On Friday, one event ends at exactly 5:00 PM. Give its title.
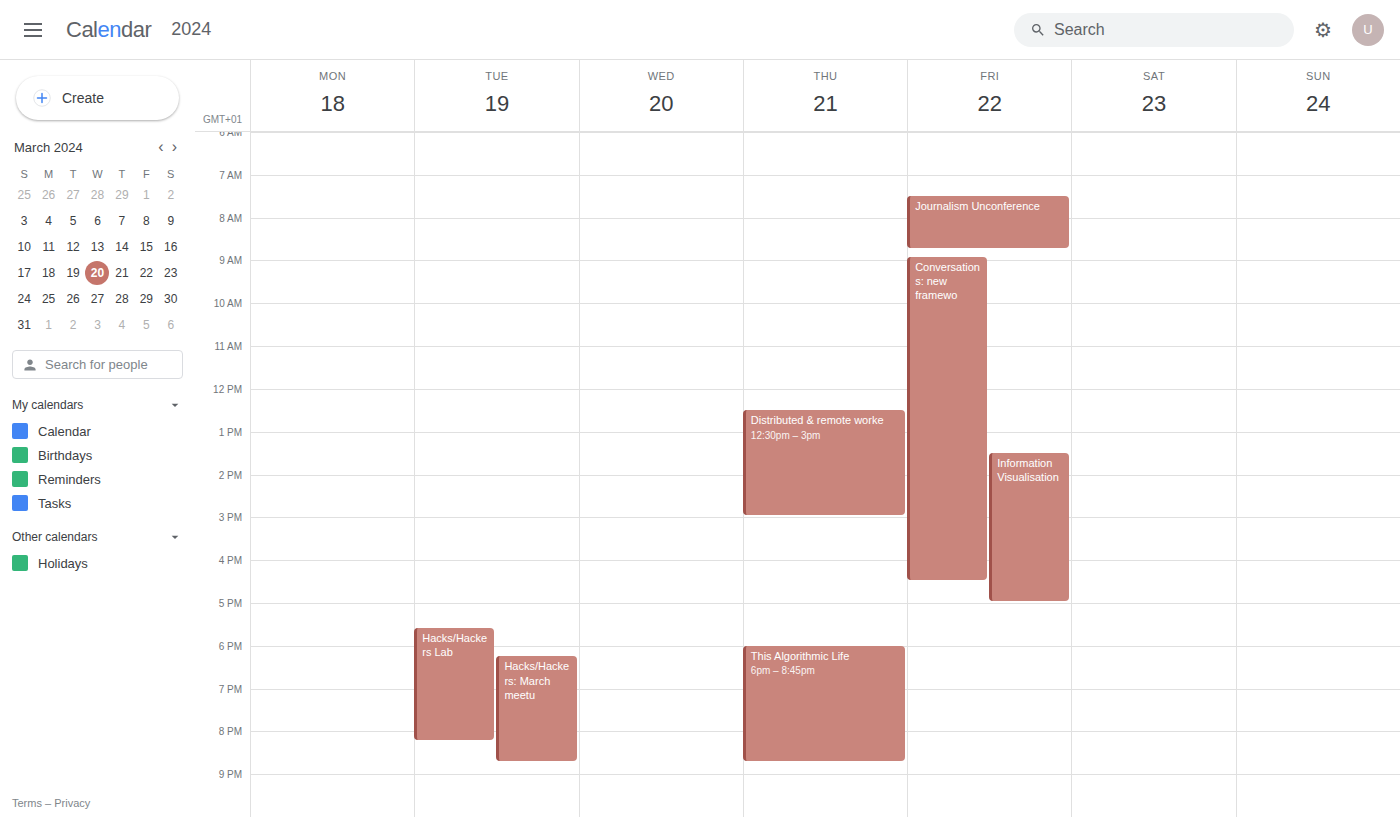
"Information Visualisation"